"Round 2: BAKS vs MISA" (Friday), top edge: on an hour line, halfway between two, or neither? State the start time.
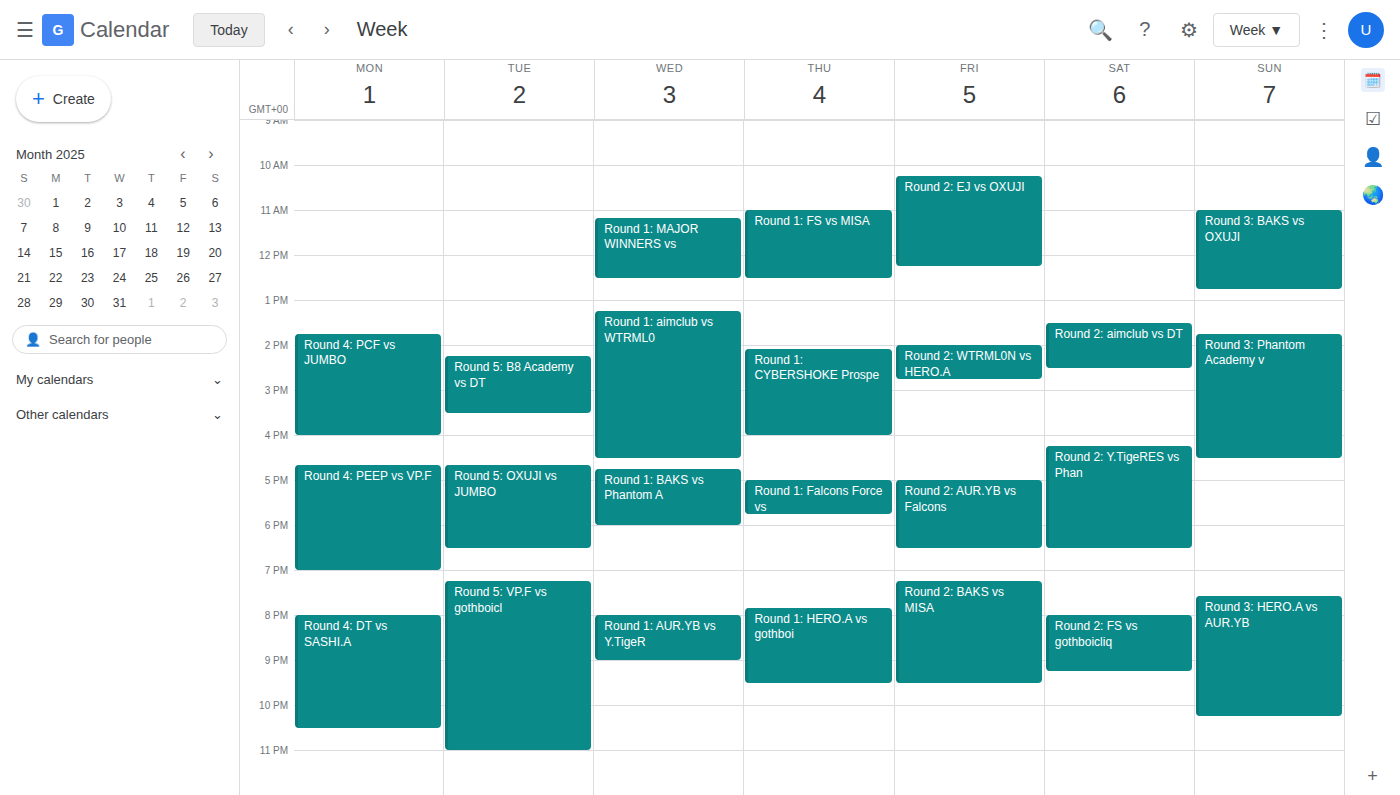
7:15 PM -- neither: a quarter of the way from the 7 PM line to the 8 PM line.